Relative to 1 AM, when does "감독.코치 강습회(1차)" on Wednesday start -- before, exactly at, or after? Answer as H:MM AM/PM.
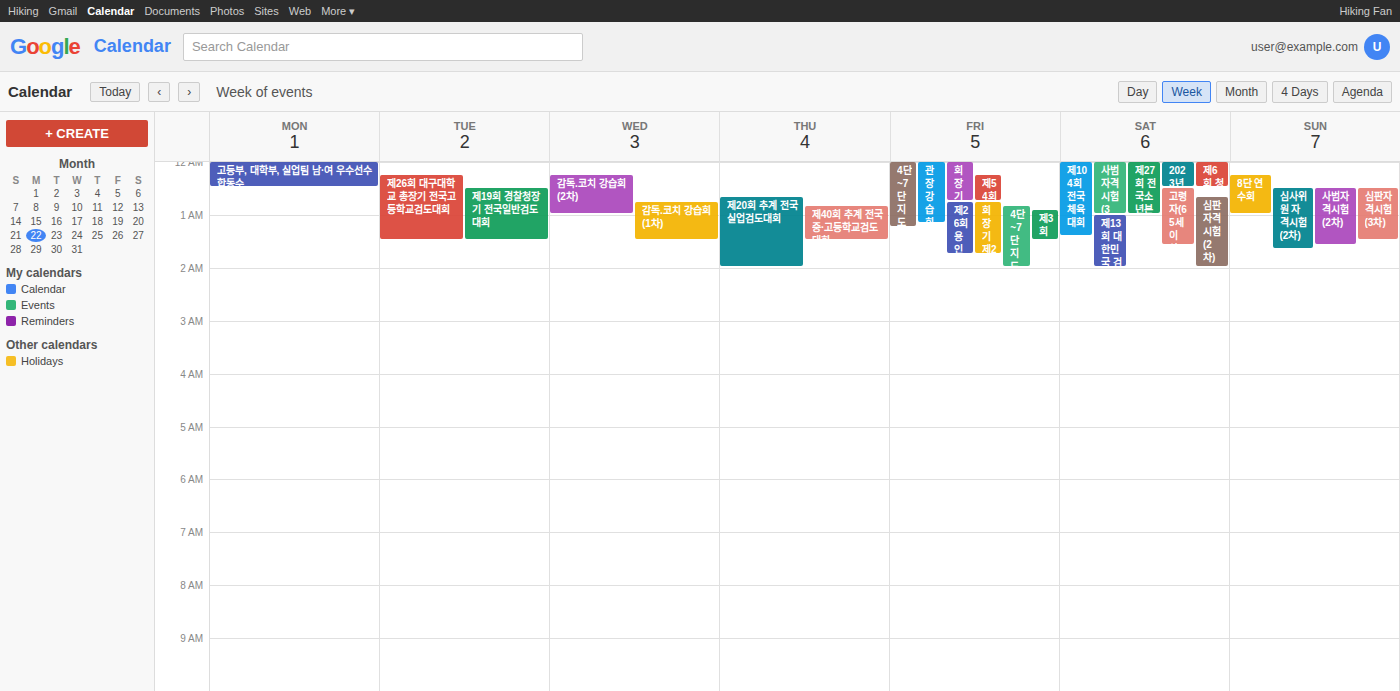
12:45 AM -- before 1 AM, 15 minutes above the 1 AM line.